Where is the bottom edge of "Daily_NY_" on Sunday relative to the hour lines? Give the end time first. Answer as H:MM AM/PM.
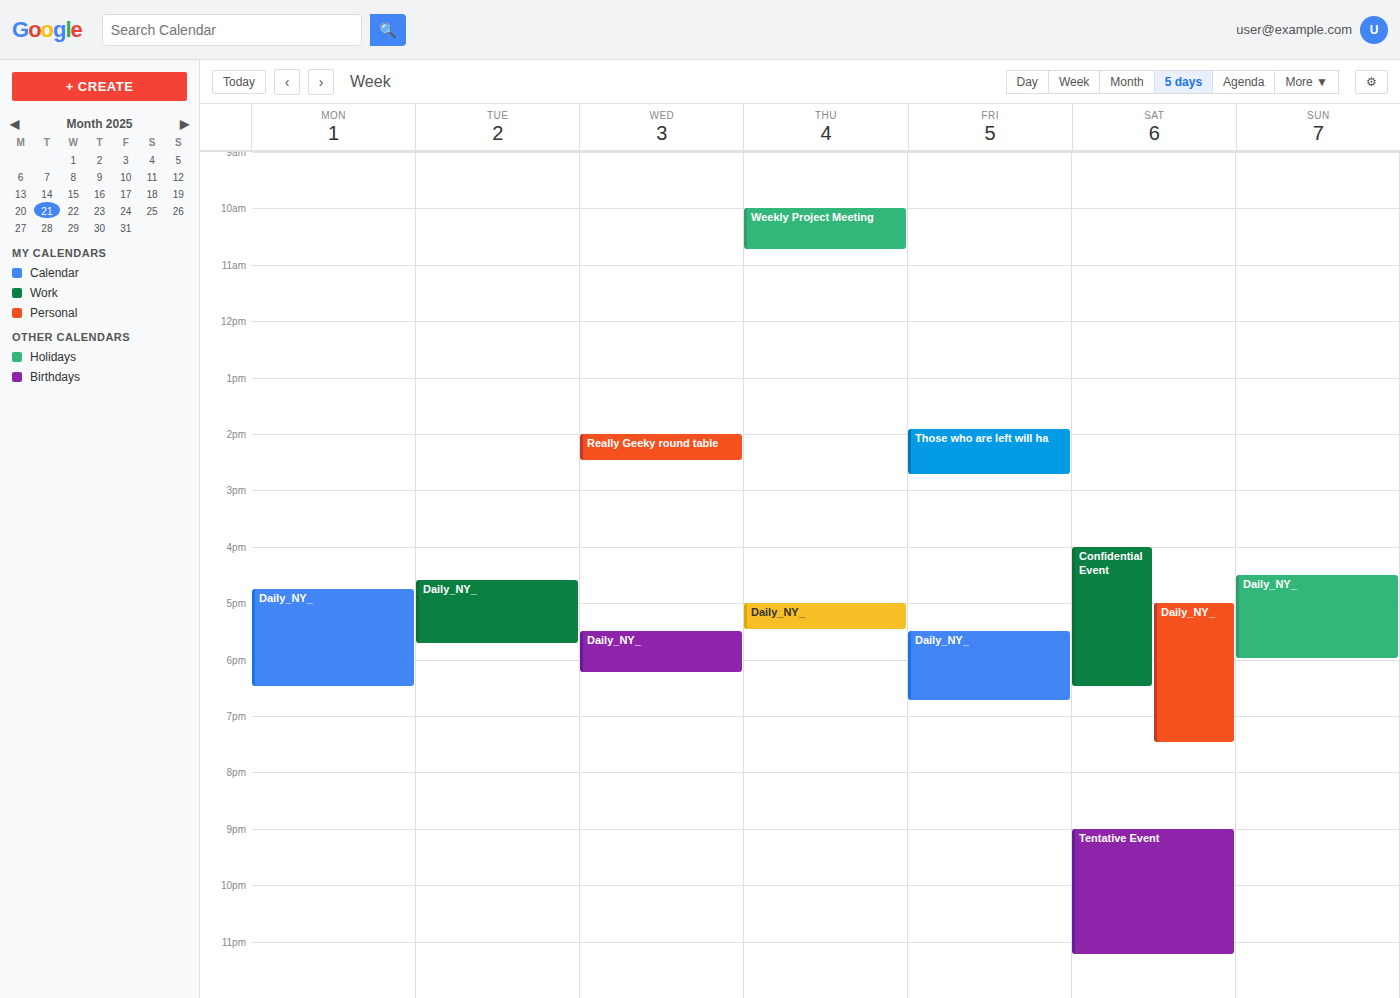
6:00 PM -- exactly on the 6 PM line.